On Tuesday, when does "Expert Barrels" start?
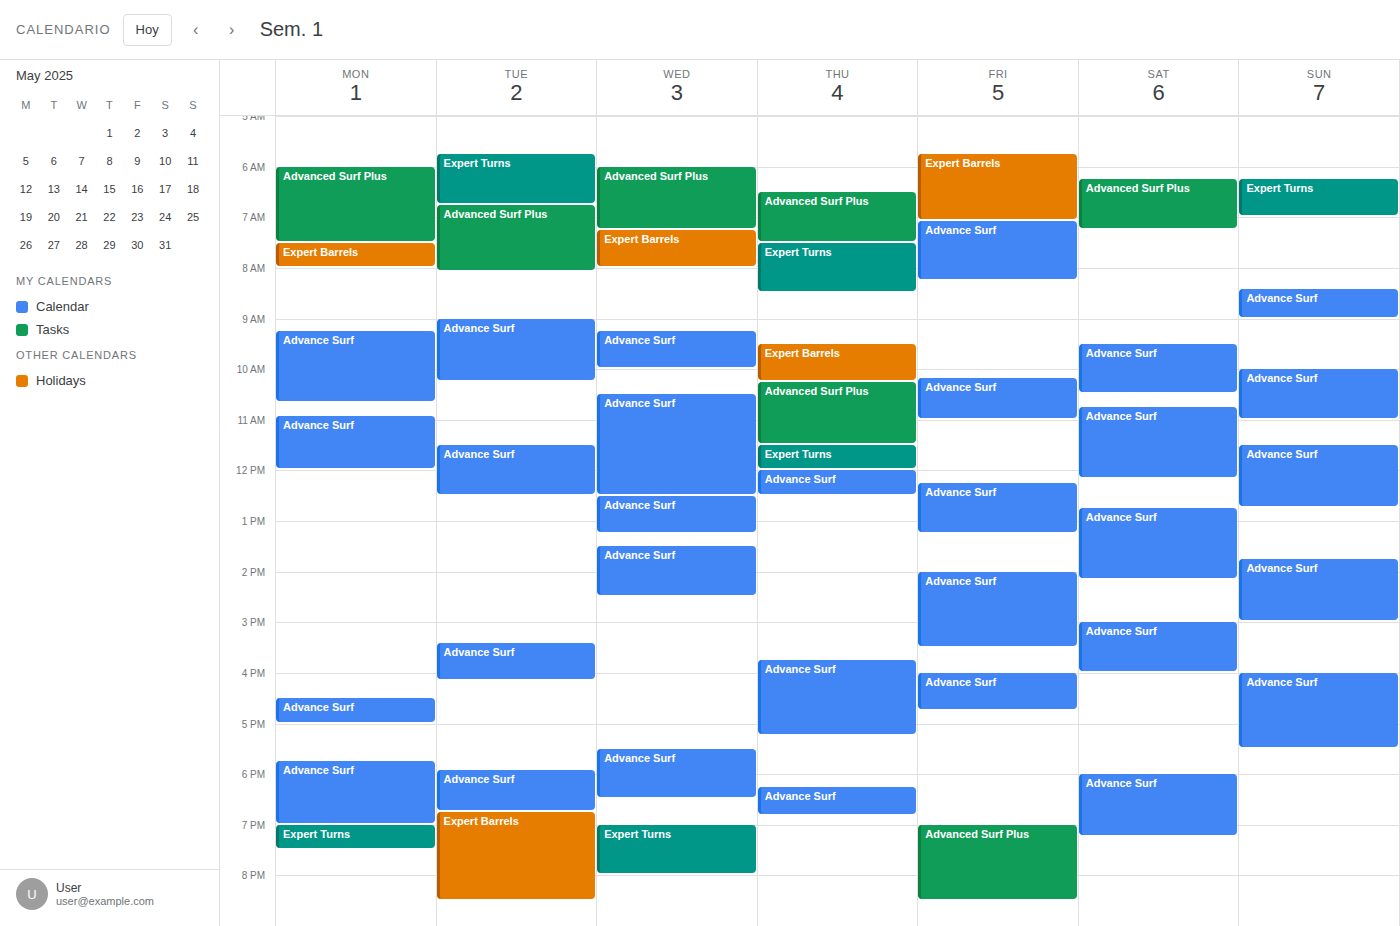
6:45 PM